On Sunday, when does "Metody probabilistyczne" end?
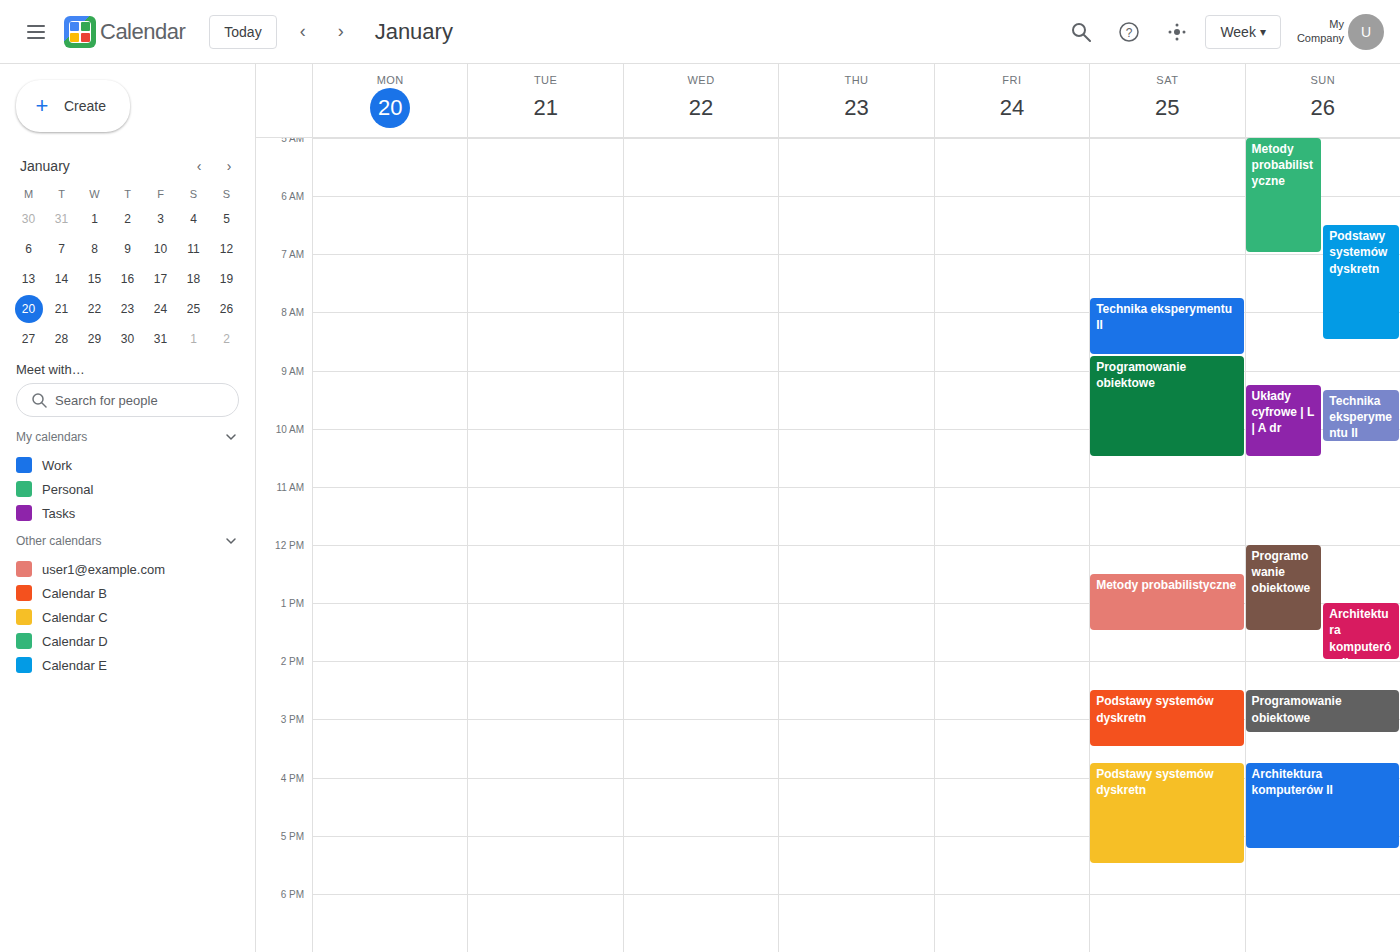
7:00 AM